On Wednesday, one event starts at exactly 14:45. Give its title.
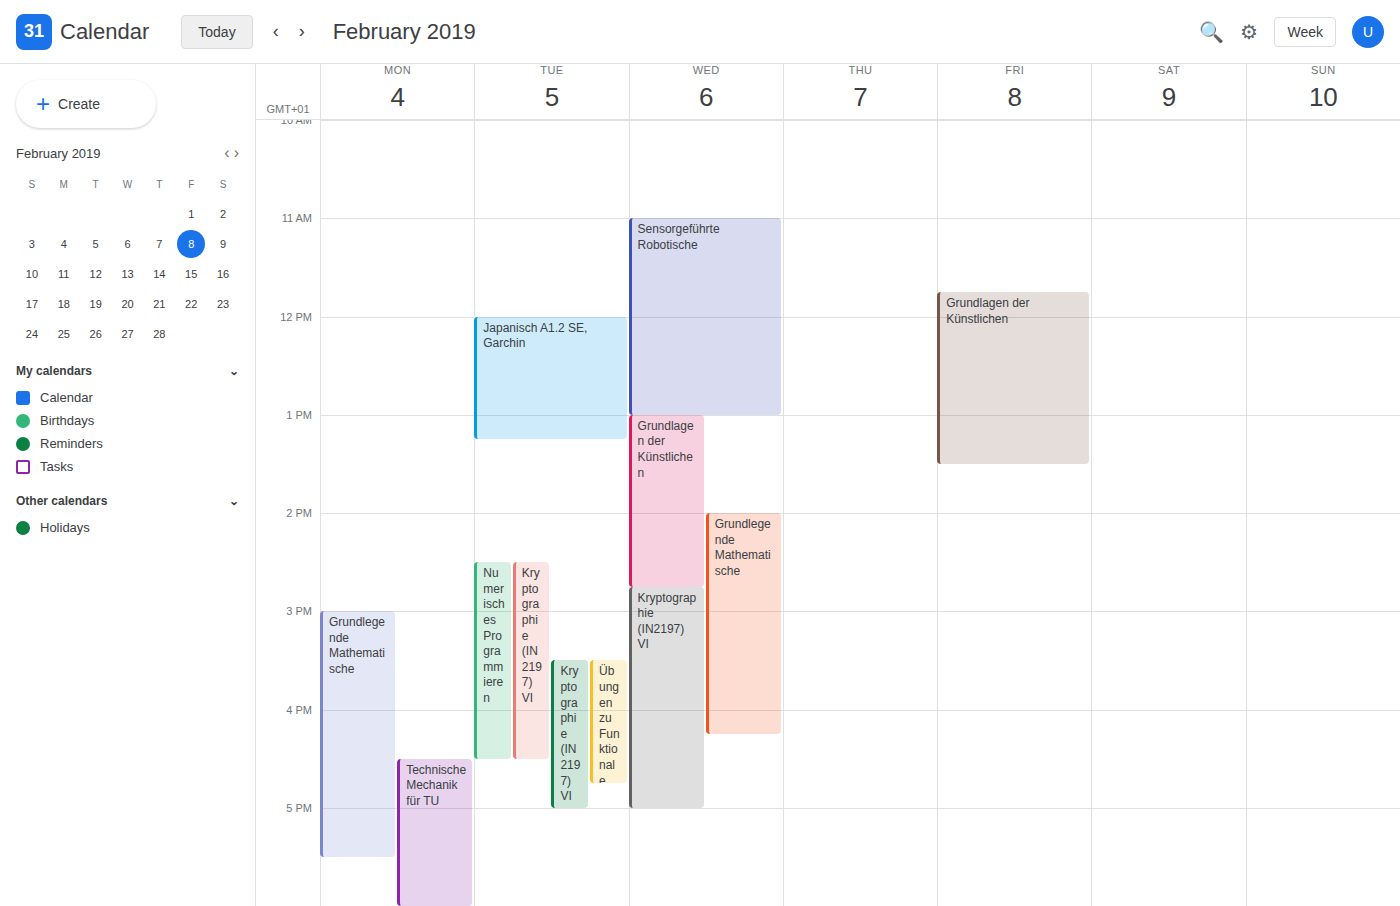
"Kryptographie (IN2197) VI"